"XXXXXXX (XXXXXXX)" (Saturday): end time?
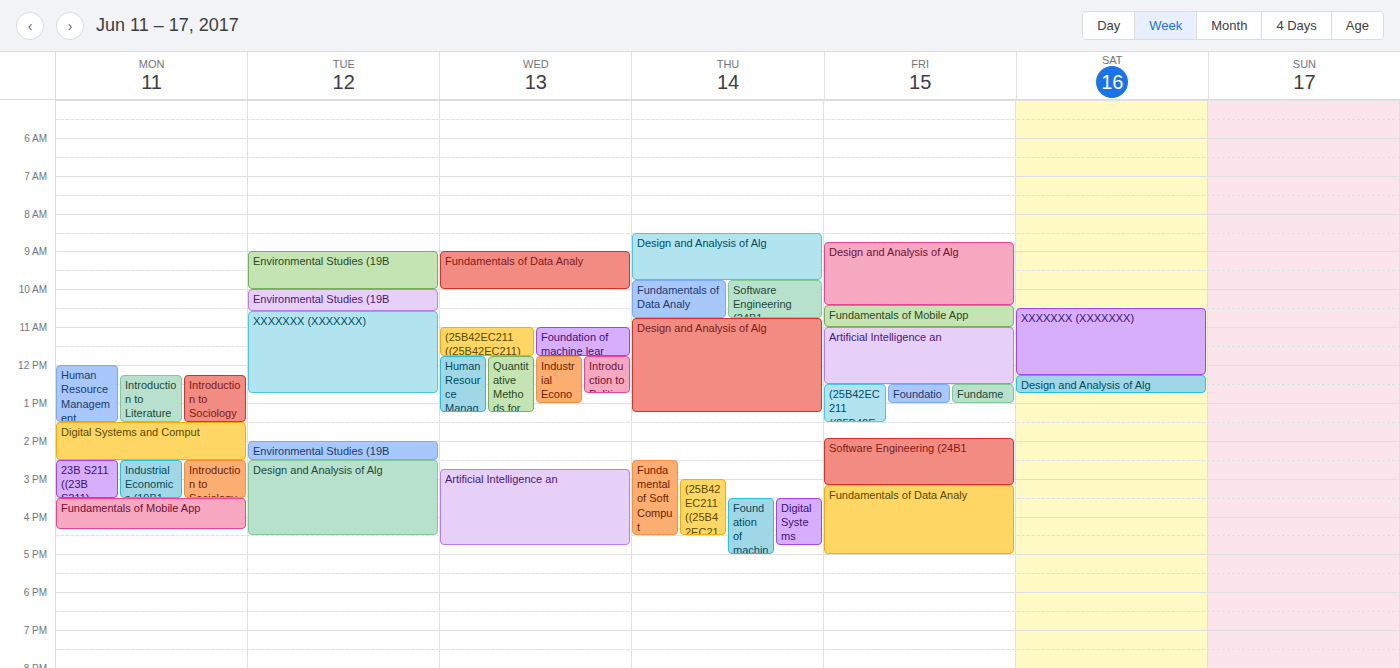
12:15 PM